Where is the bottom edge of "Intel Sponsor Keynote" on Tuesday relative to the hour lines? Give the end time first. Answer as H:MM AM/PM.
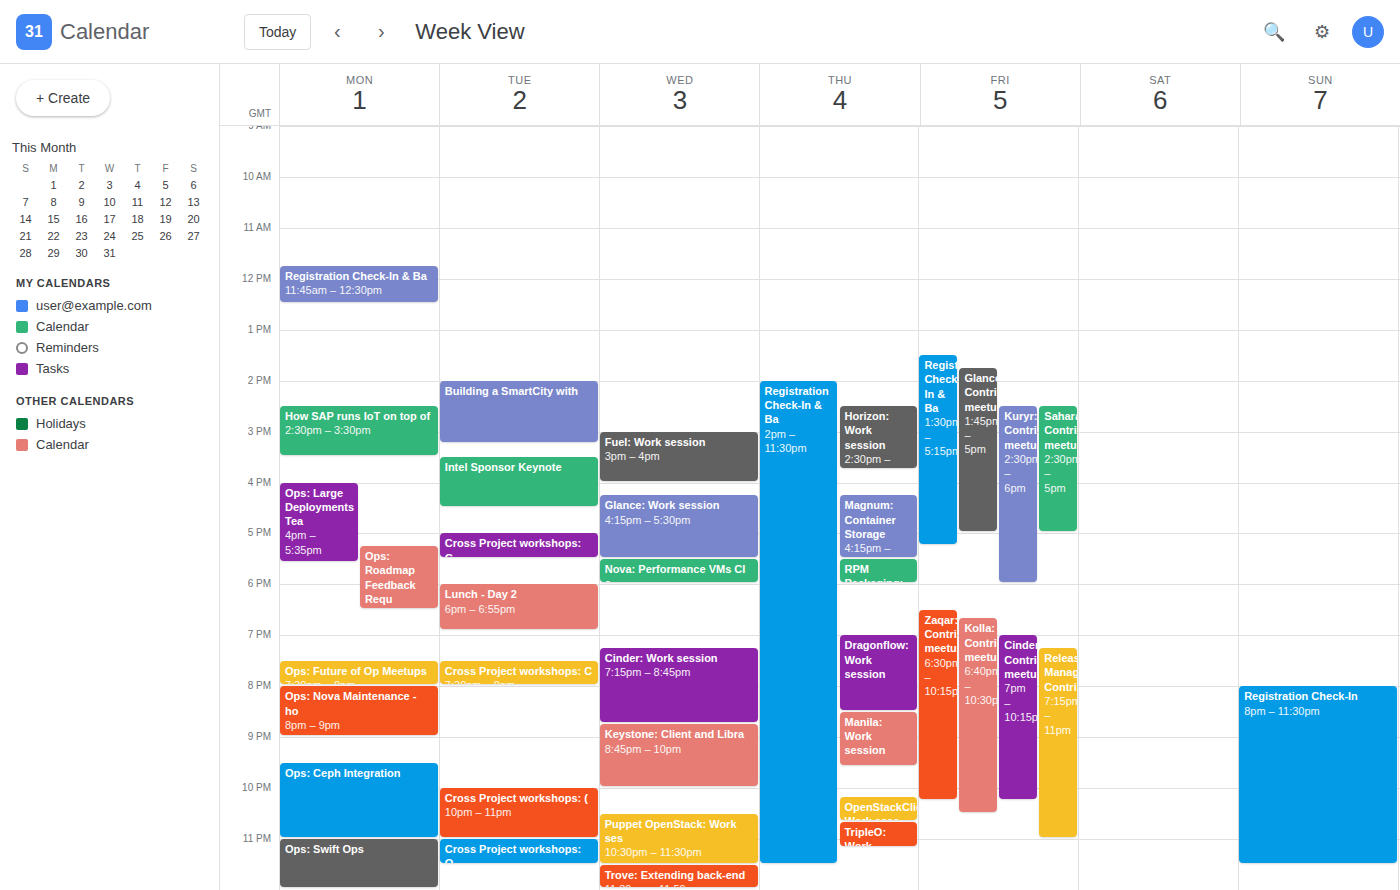
4:30 PM -- halfway between the 4 PM and 5 PM lines.